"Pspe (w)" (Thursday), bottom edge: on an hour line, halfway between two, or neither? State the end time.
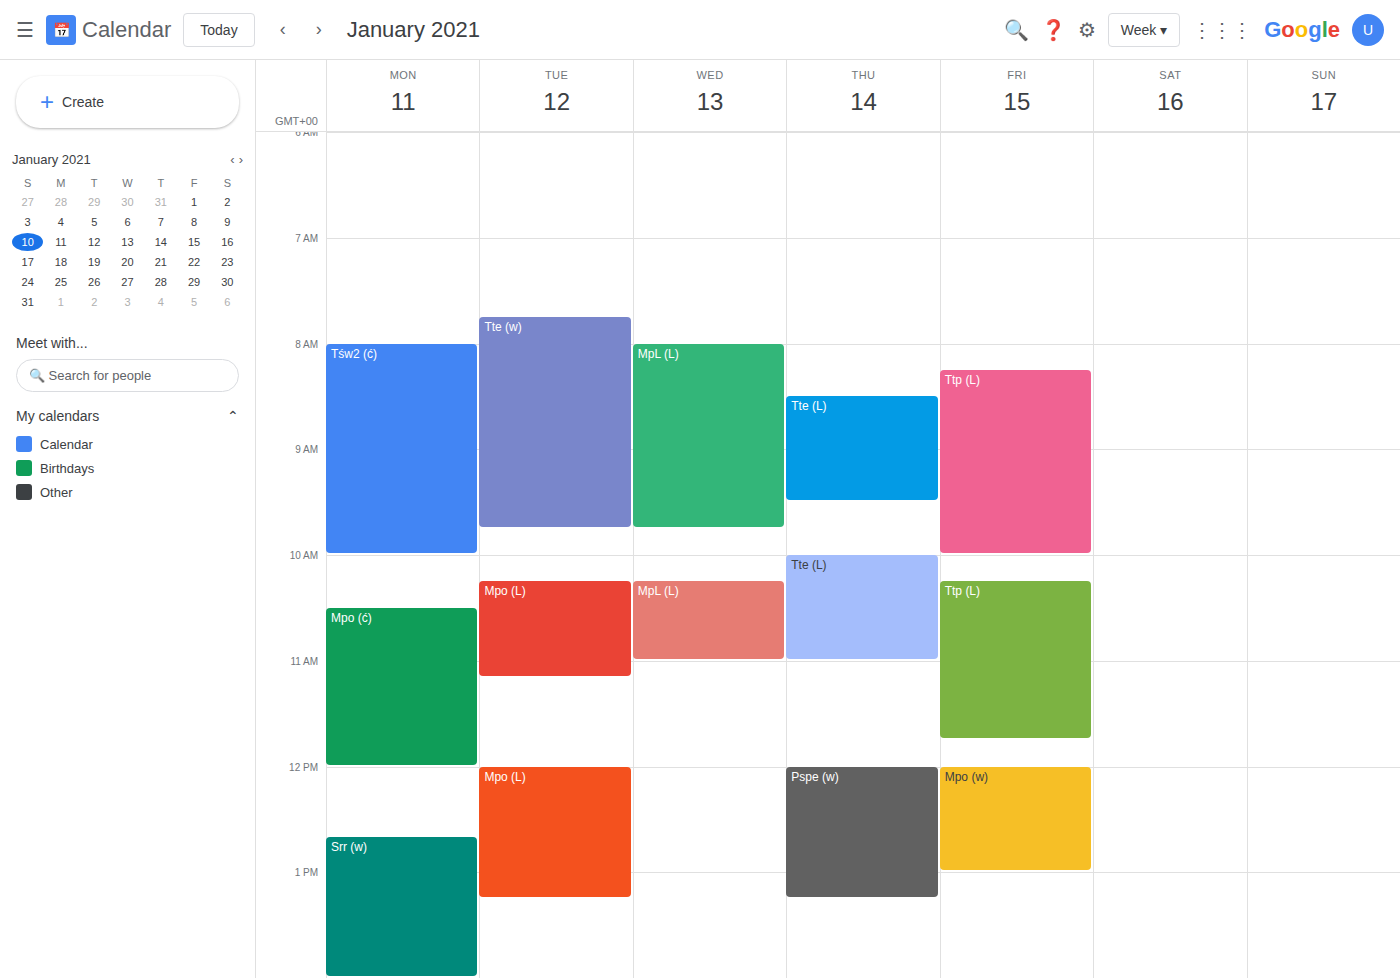
1:15 PM -- neither: a quarter of the way from the 1 PM line to the 2 PM line.